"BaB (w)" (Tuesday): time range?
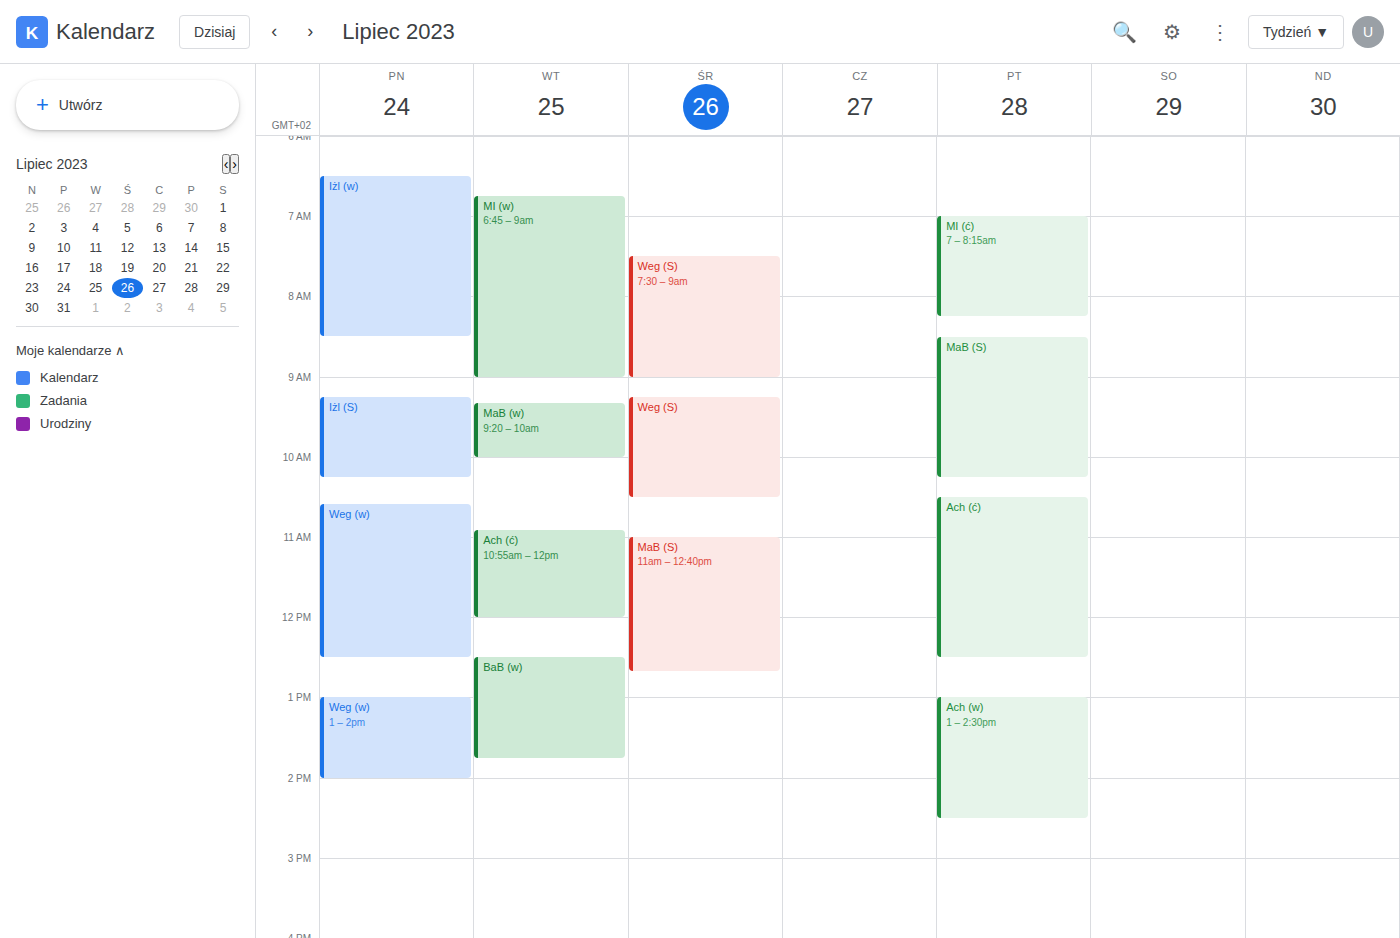
12:30 PM to 1:45 PM